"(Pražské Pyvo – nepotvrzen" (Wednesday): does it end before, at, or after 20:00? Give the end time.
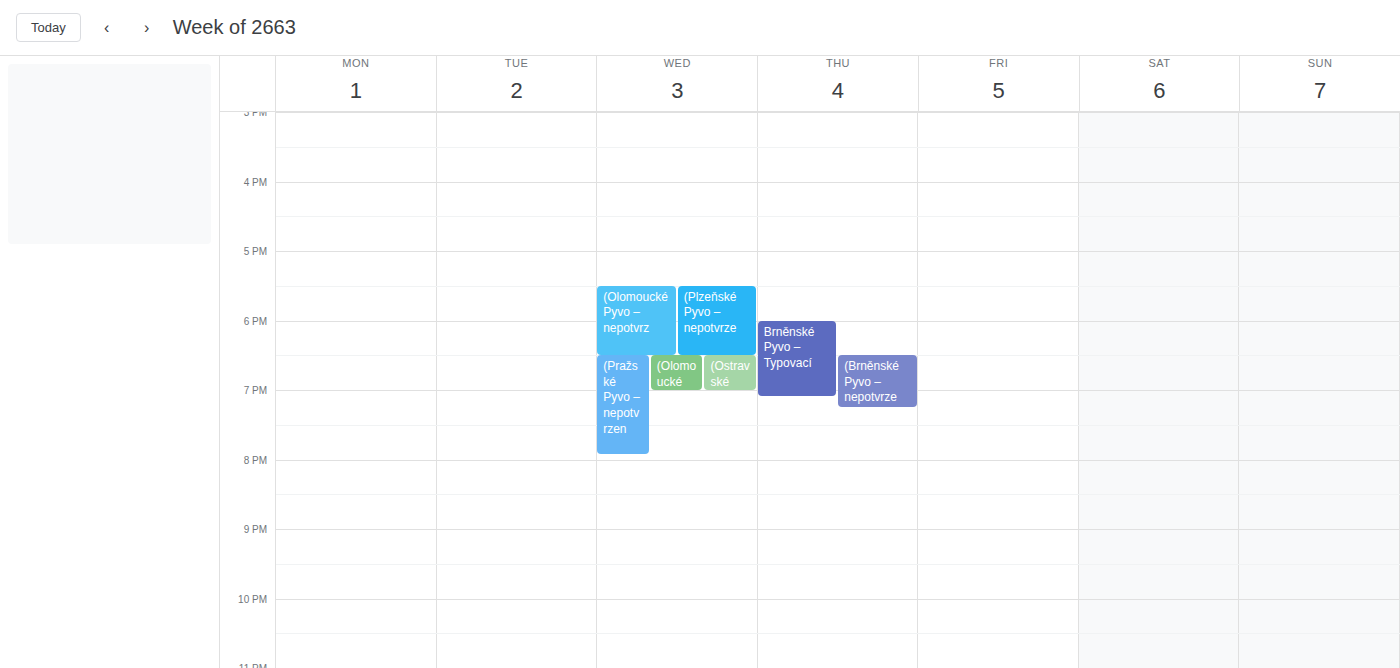
19:55 -- before 20:00, 5 minutes above the 20:00 line.